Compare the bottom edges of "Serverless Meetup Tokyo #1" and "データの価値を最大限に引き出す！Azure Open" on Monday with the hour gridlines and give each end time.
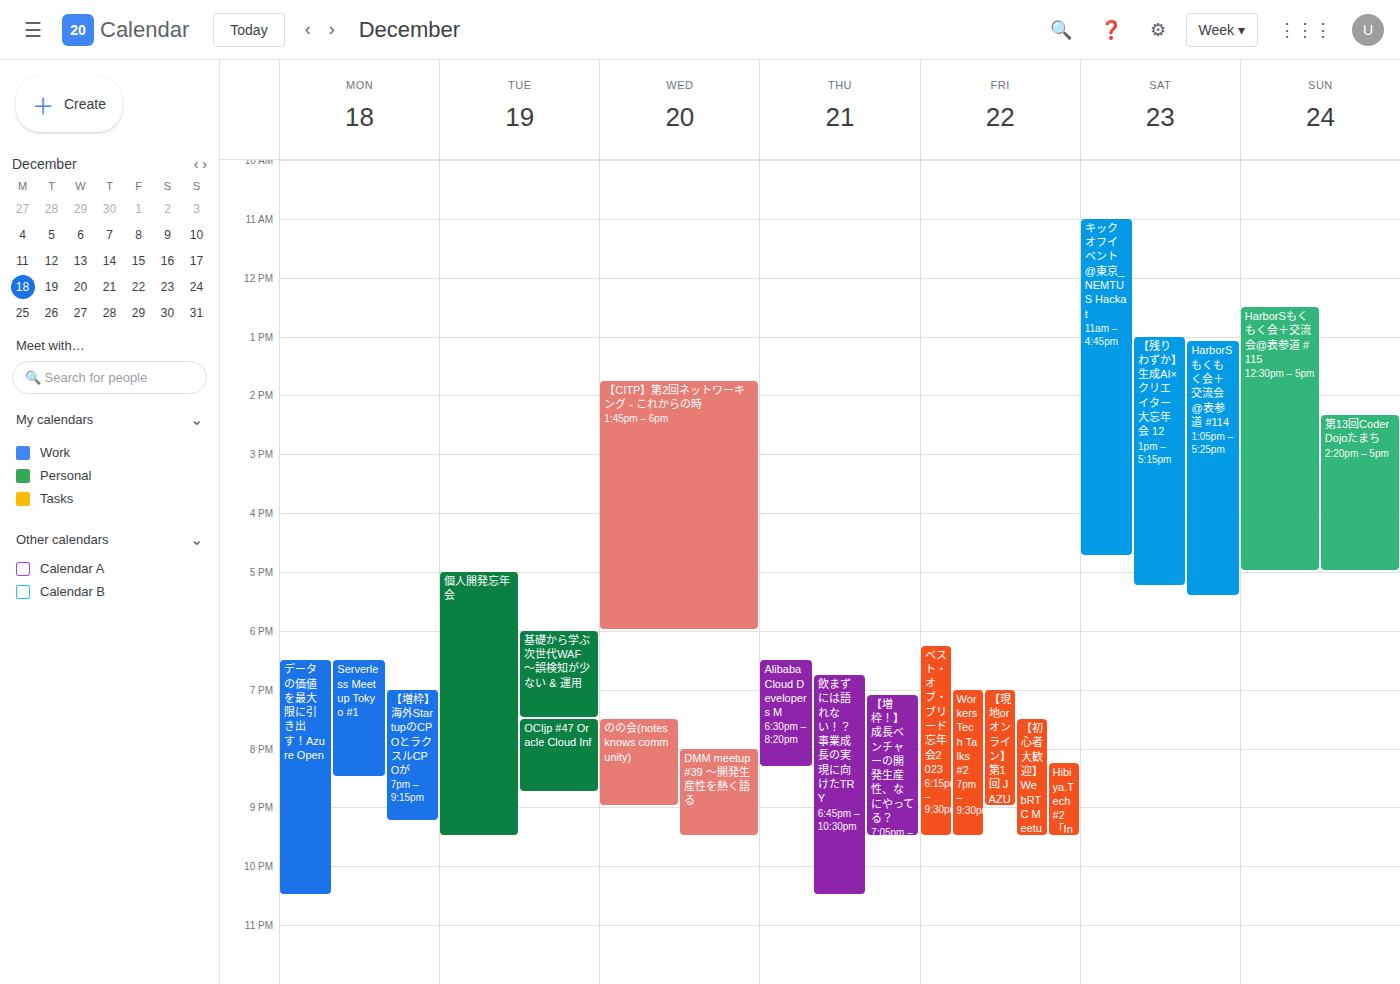
"Serverless Meetup Tokyo #1": 8:30 PM, halfway between the 8 PM and 9 PM lines. "データの価値を最大限に引き出す！Azure Open": 10:30 PM, halfway between the 10 PM and 11 PM lines.